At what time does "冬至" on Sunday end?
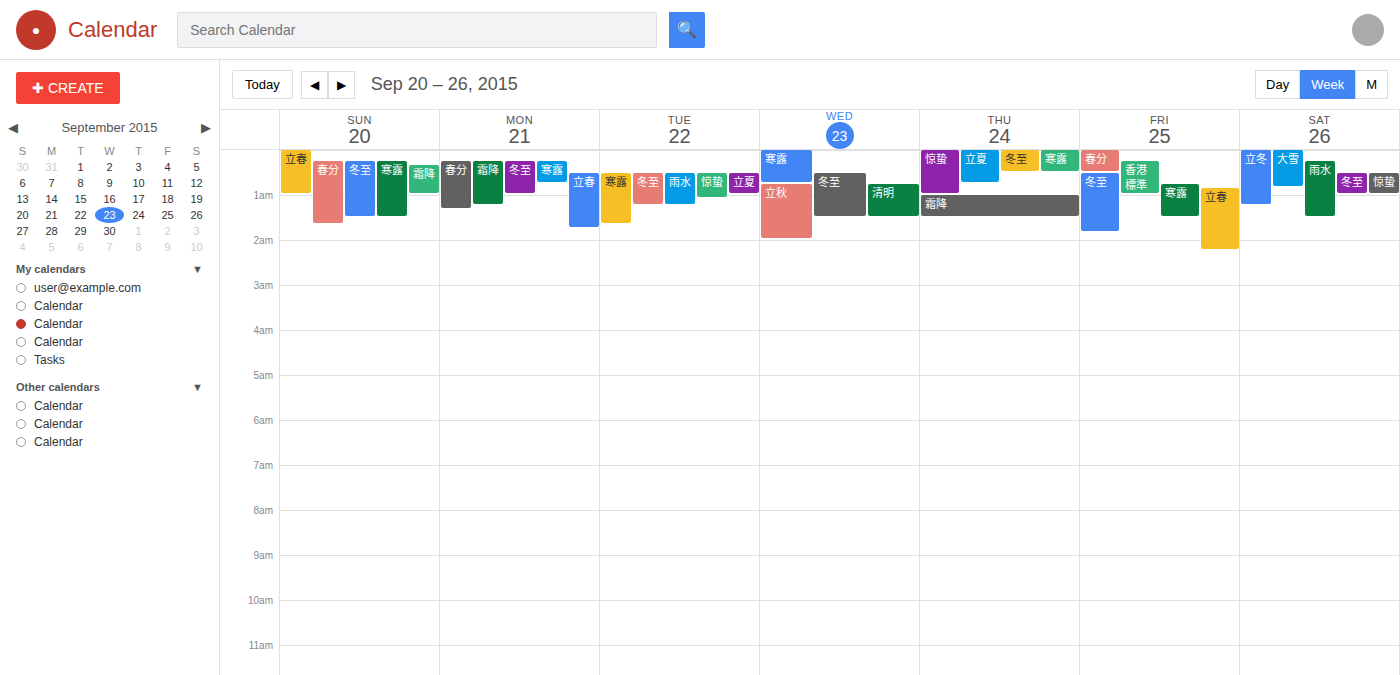
1:30 AM